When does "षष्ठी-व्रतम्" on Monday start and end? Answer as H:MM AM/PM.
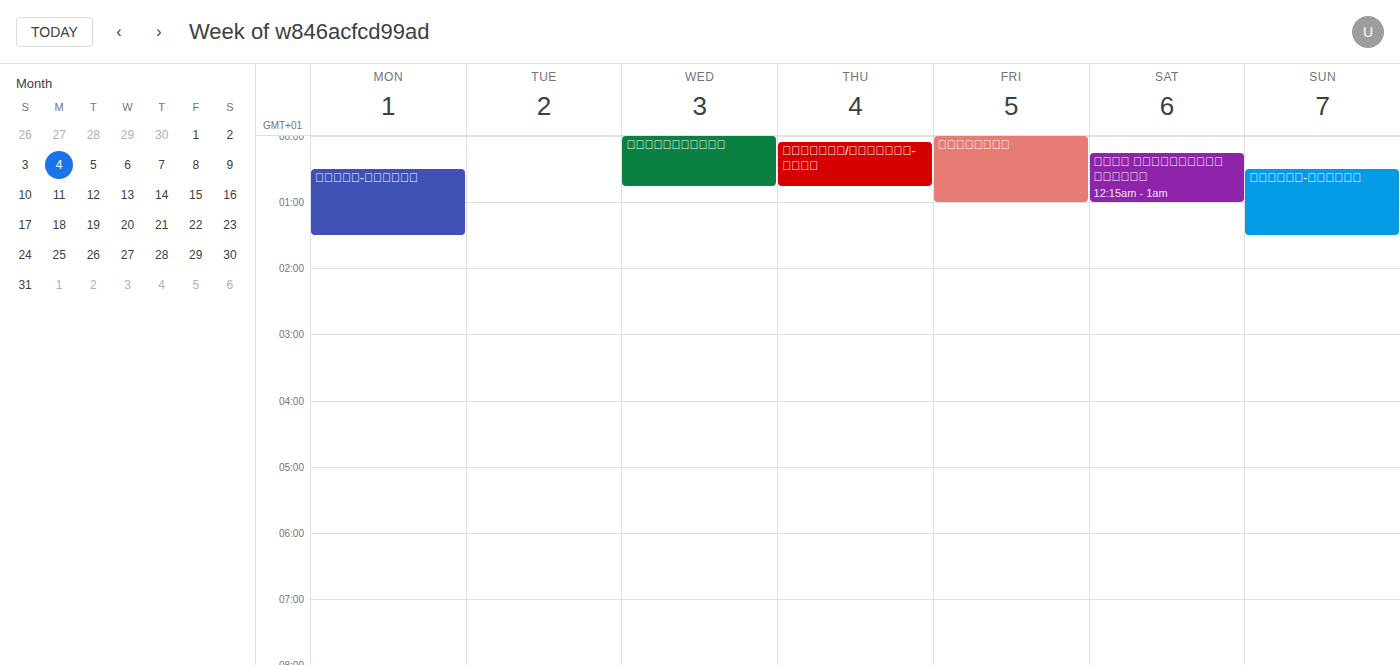
12:30 AM to 1:30 AM